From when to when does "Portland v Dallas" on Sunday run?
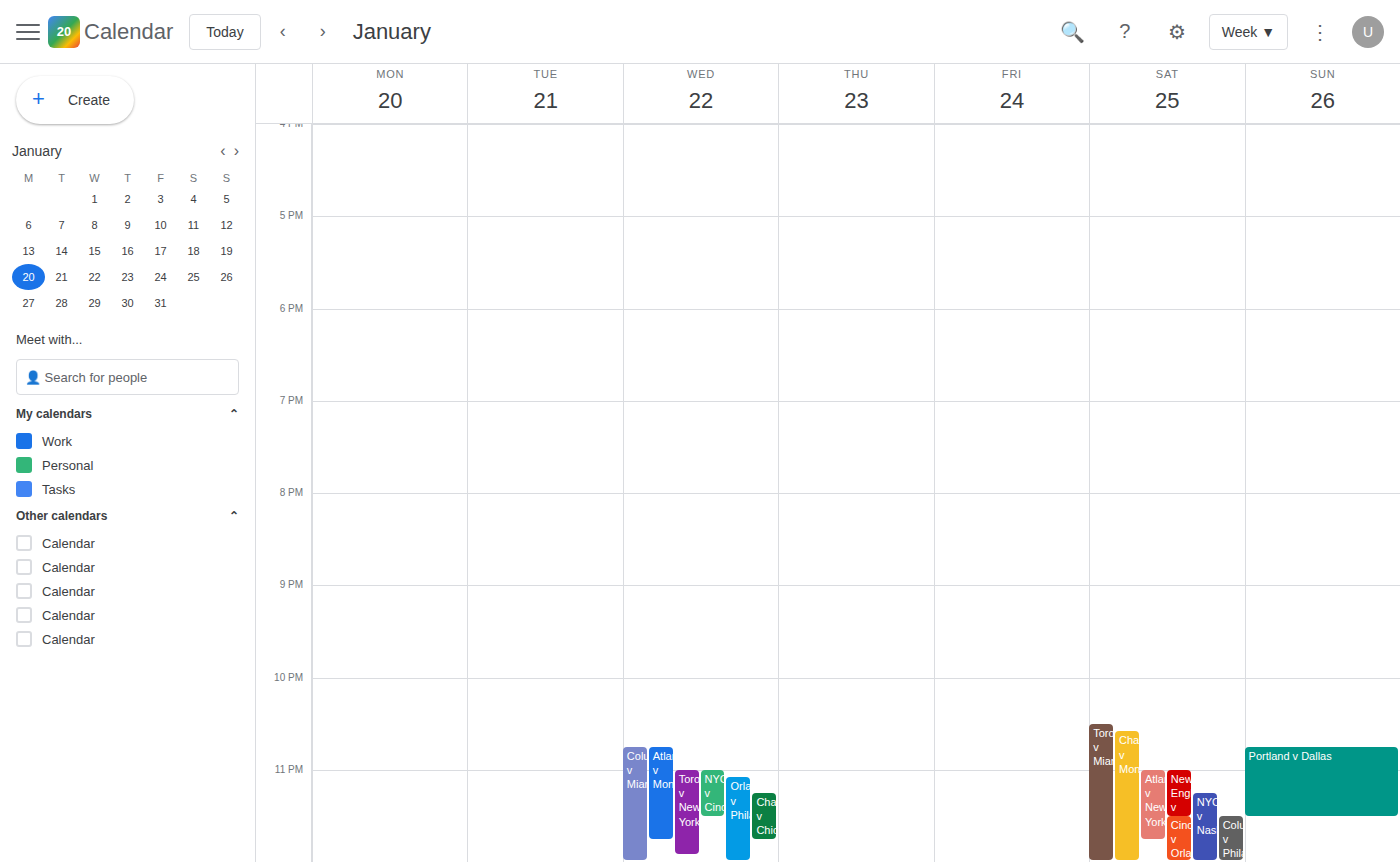
10:45 PM to 11:30 PM